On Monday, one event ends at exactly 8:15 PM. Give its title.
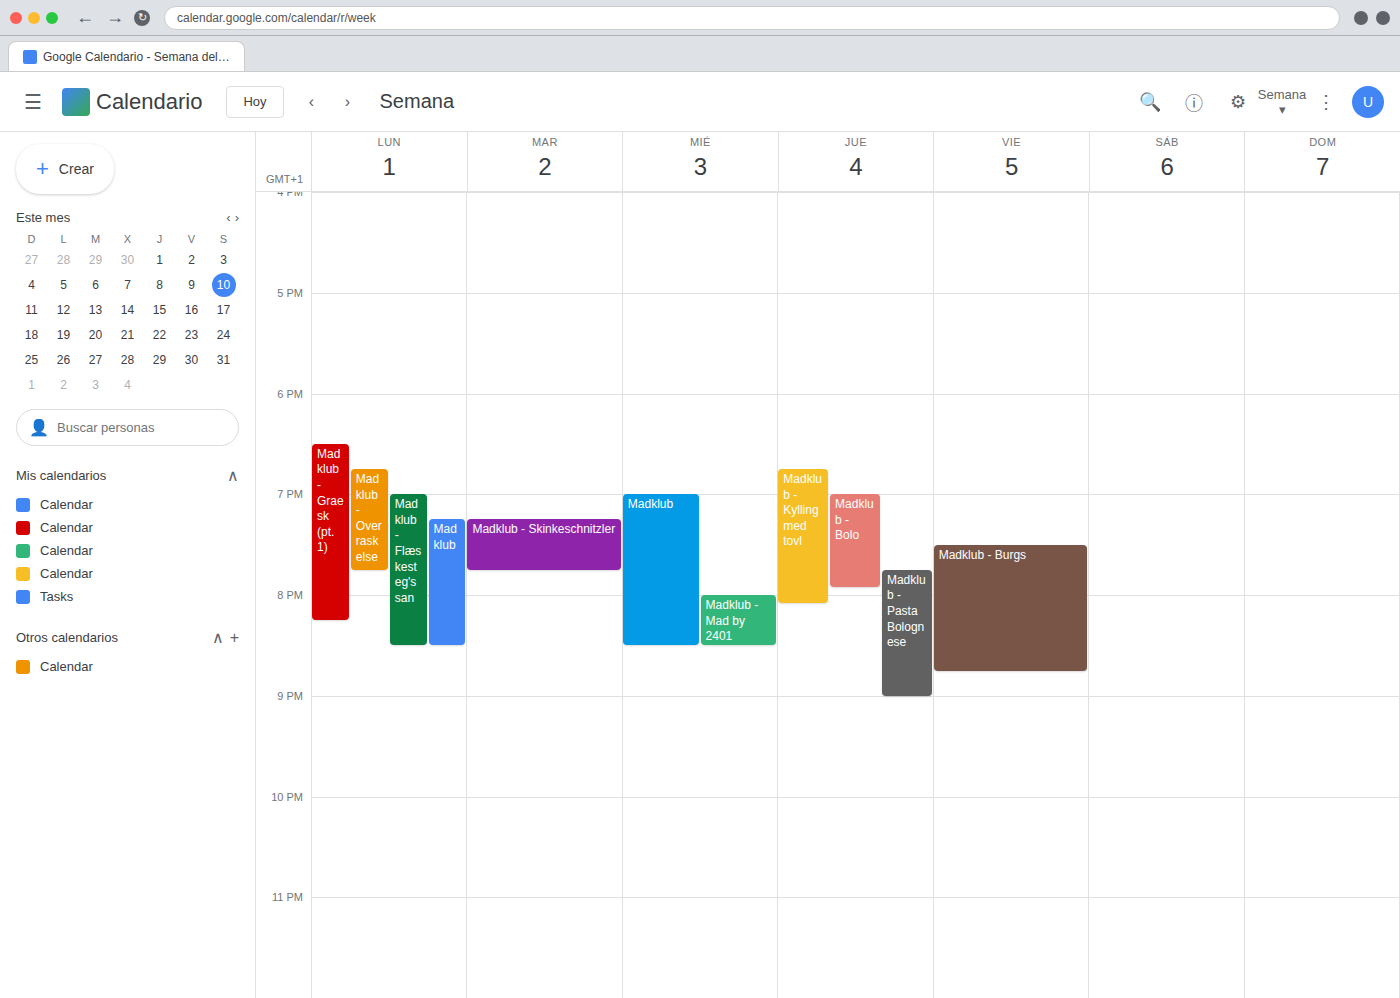
"Madklub - Graesk (pt. 1)"